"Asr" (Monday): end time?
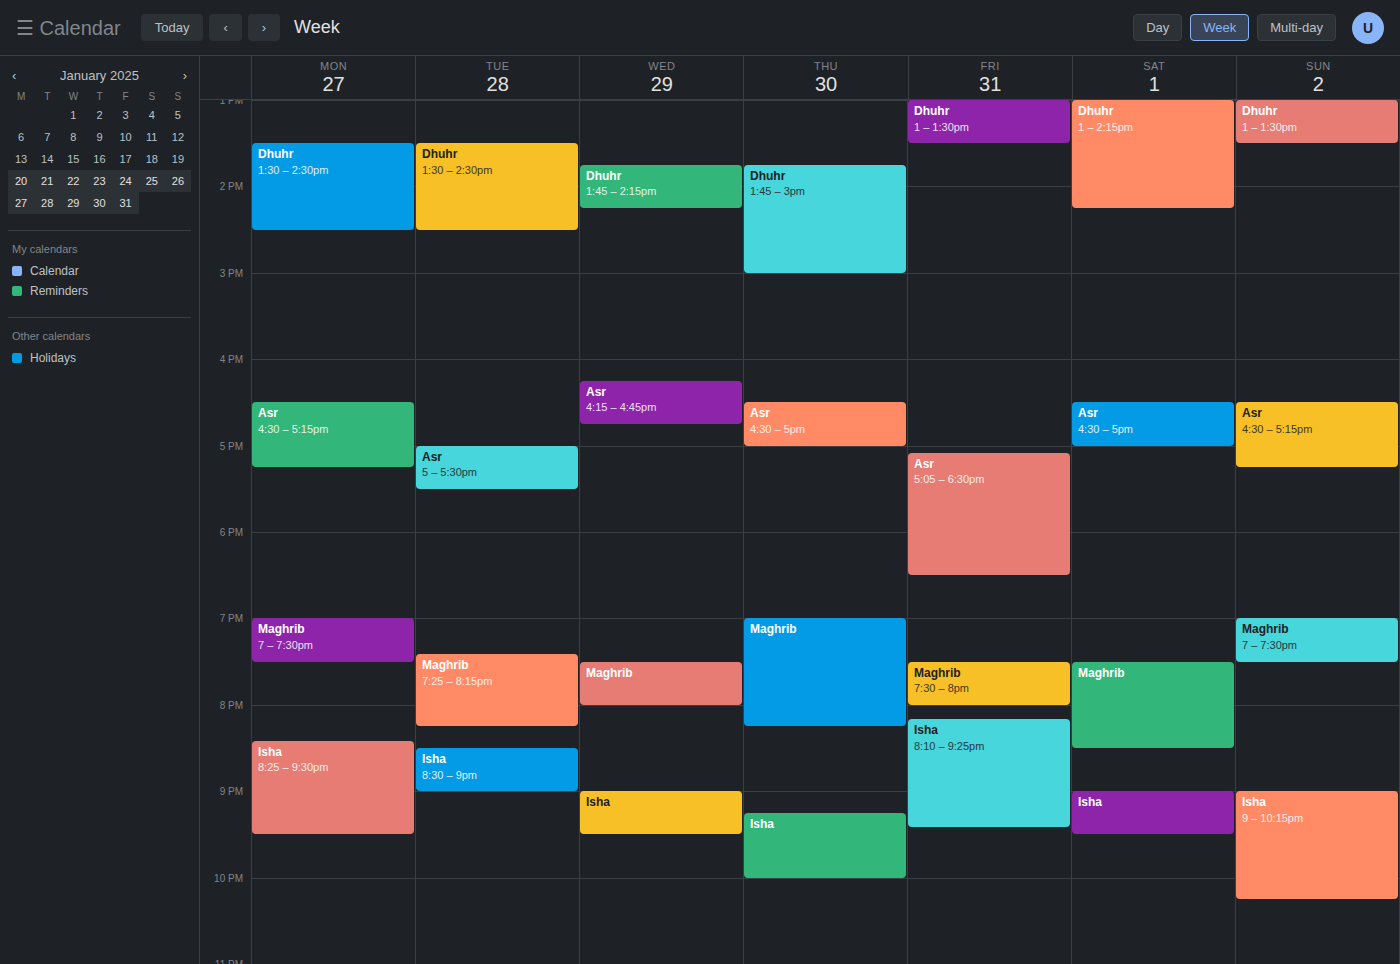
5:15 PM